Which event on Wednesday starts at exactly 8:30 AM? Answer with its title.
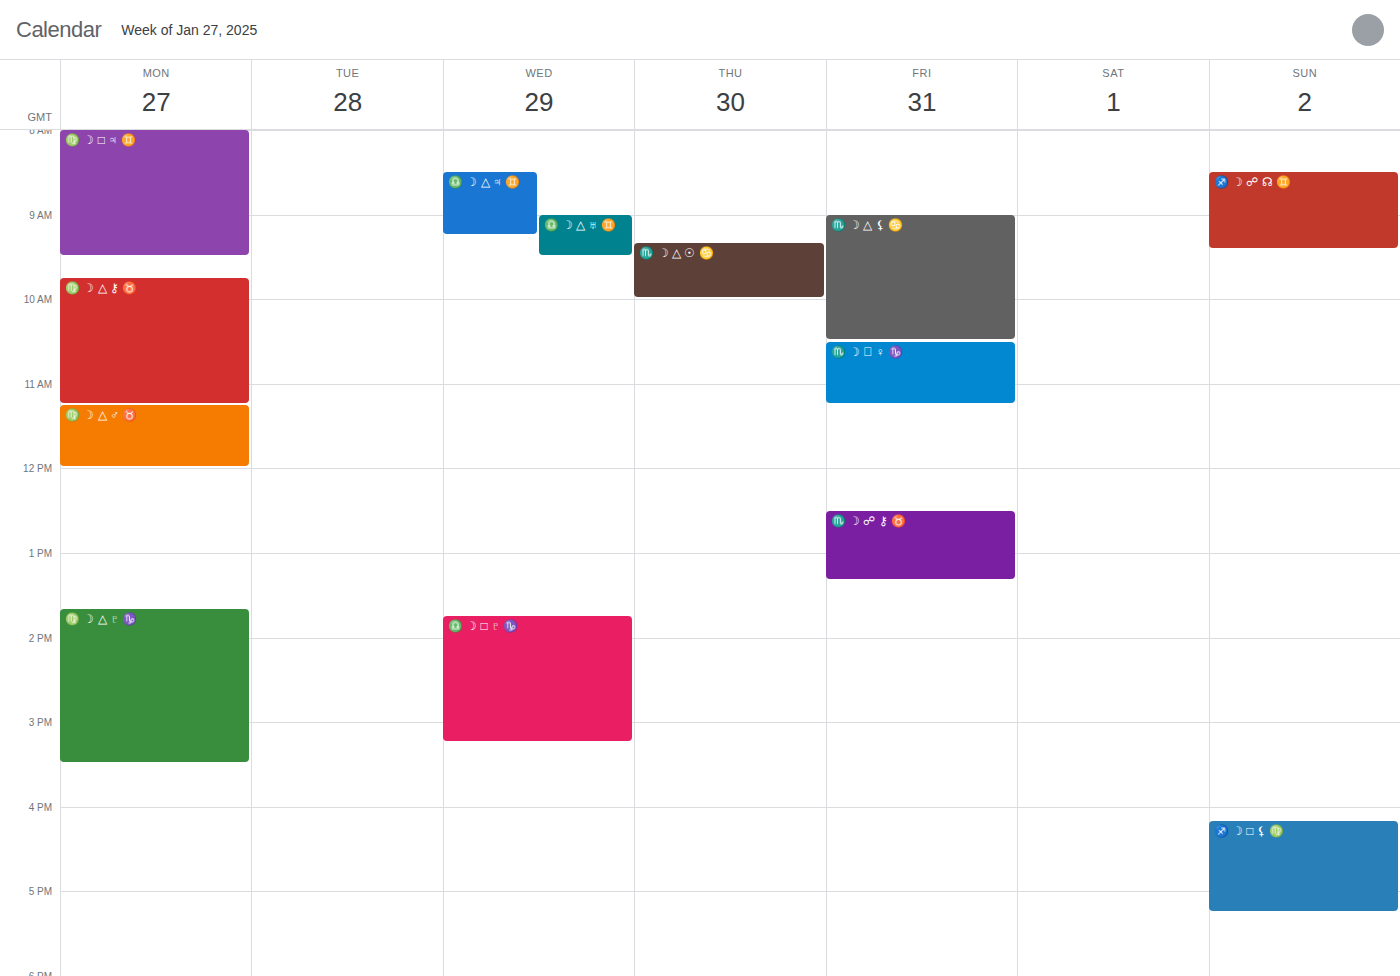
"♎️ ☽ △ ♃ ♊️"